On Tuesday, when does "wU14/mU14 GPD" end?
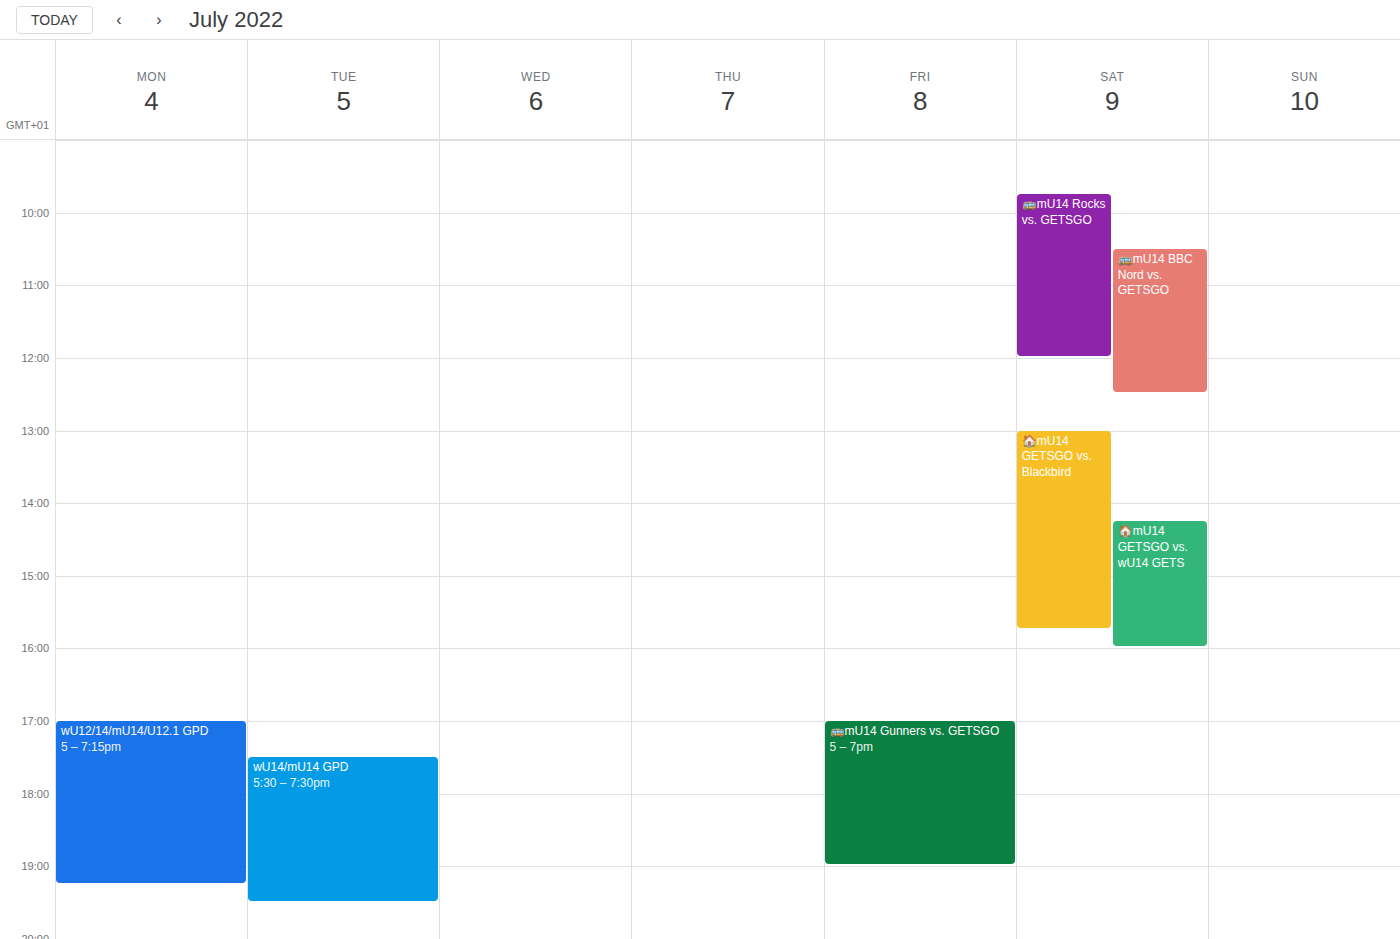
19:30